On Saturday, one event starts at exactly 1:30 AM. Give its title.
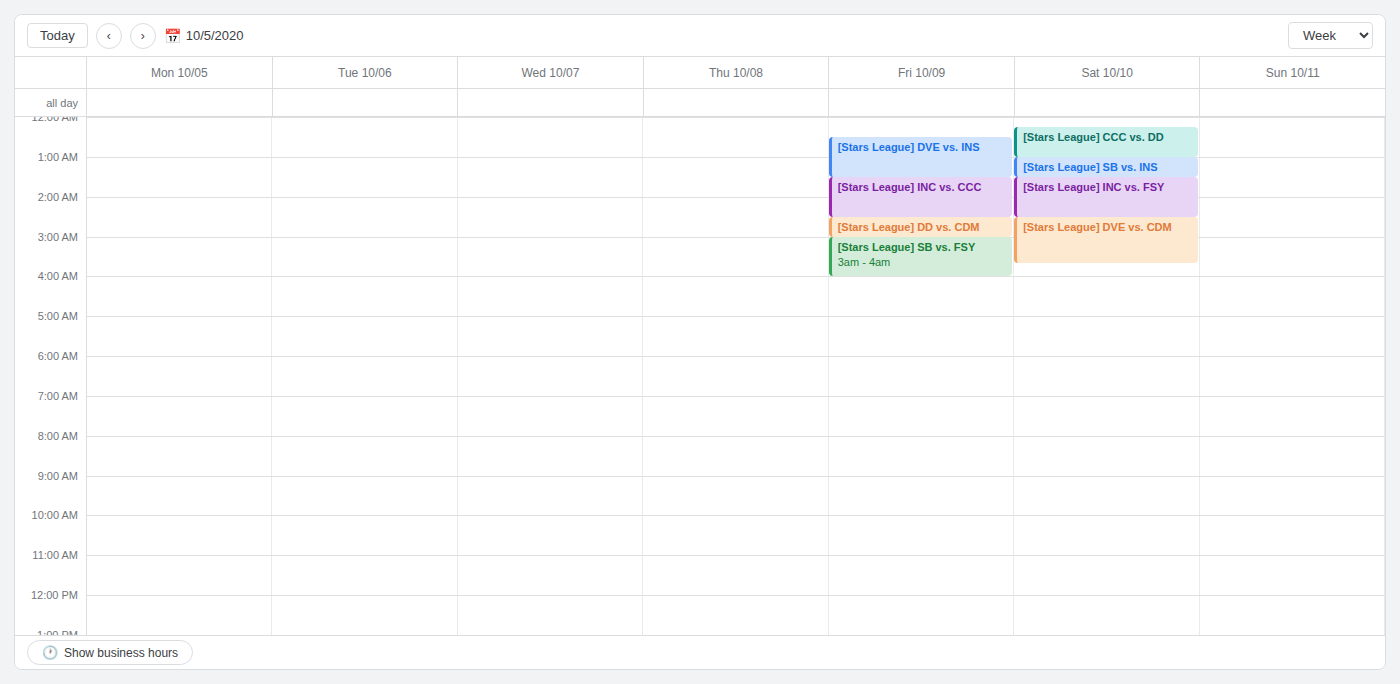
"[Stars League] INC vs. FSY"